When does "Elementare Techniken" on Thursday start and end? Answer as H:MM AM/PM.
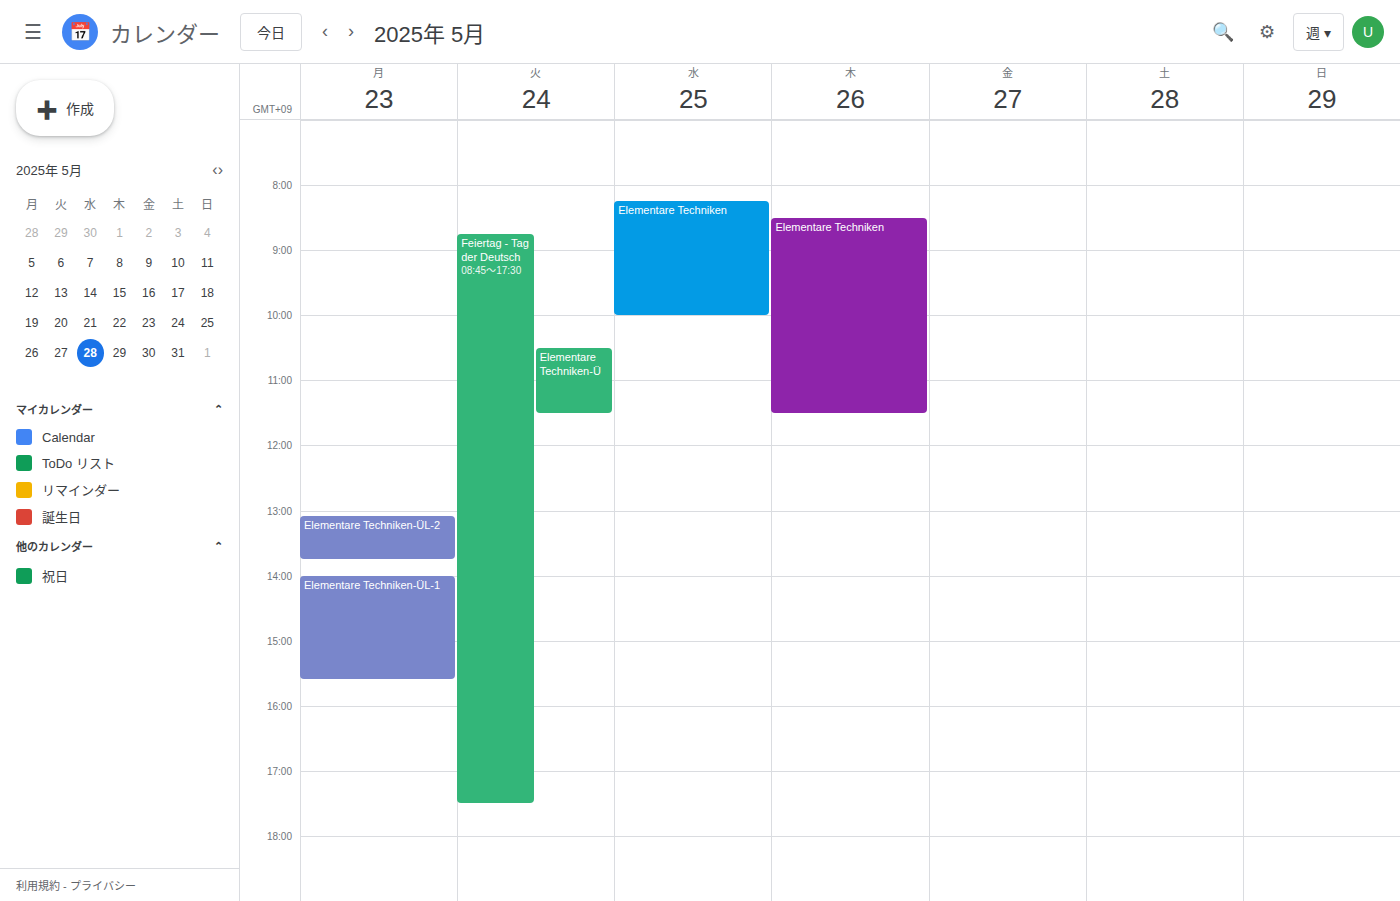
8:30 AM to 11:30 AM